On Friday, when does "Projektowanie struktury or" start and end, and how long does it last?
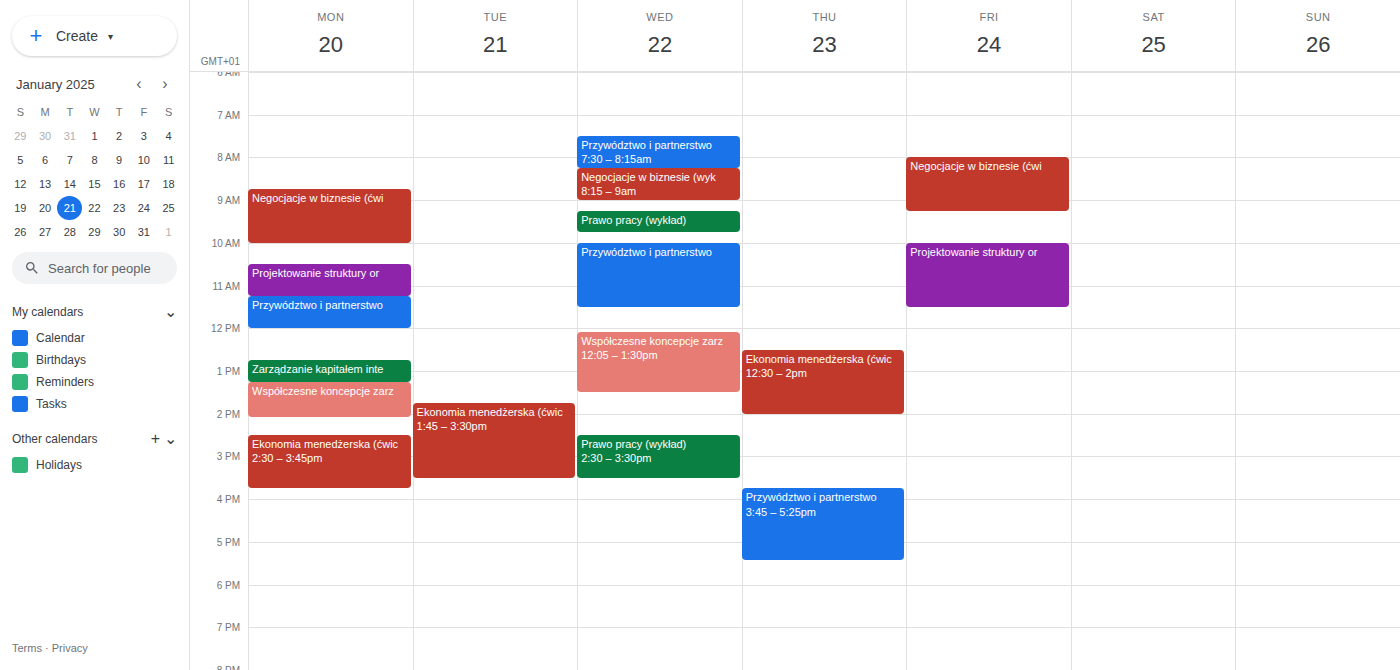
10:00 AM to 11:30 AM, 1 hour 30 minutes